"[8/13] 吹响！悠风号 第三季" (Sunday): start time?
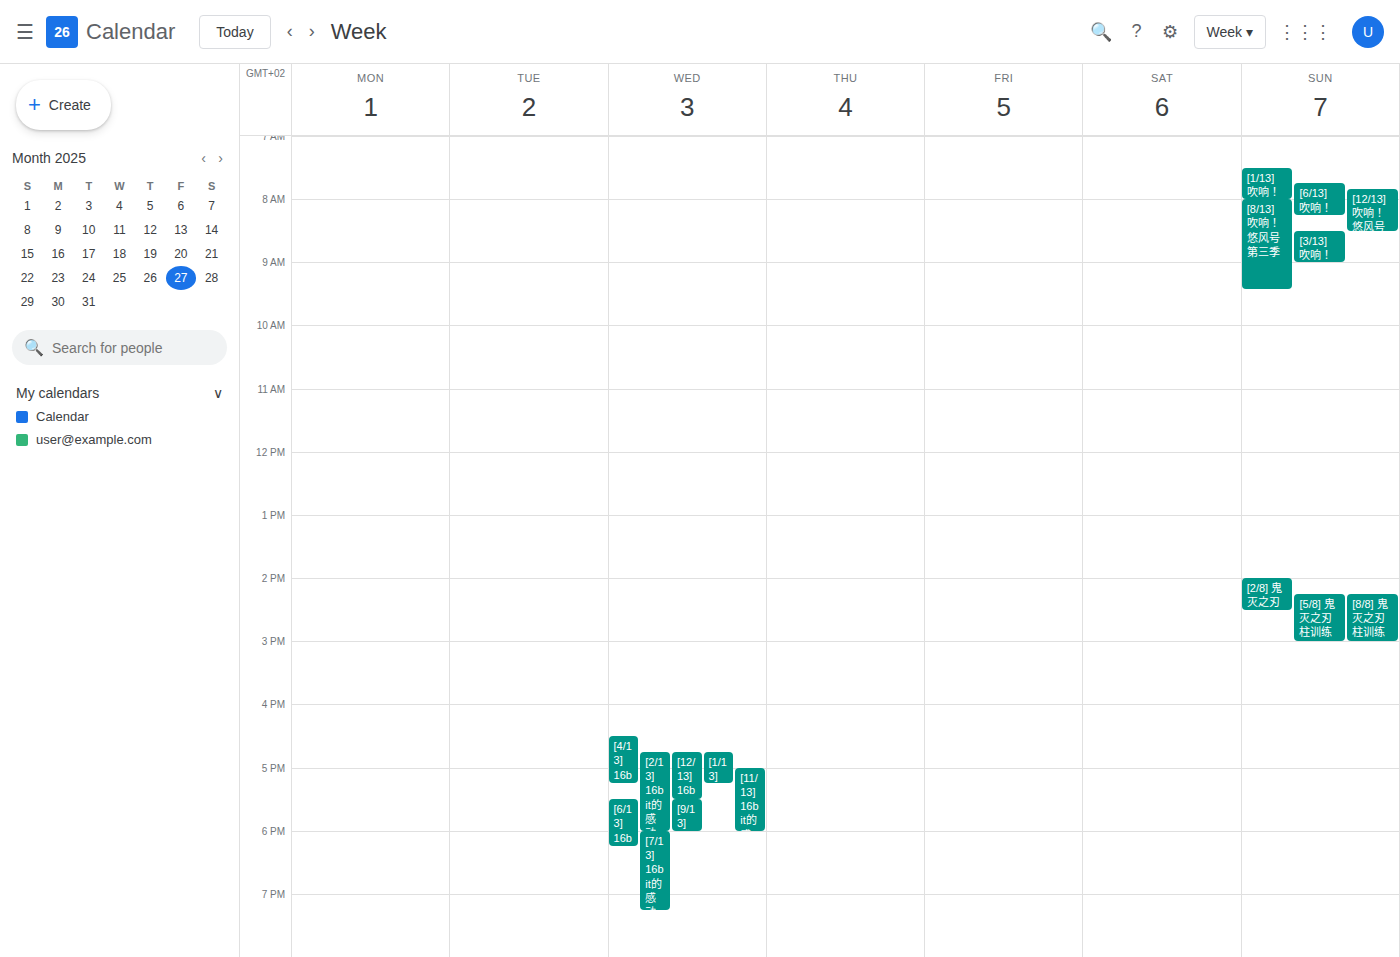
8:00 AM